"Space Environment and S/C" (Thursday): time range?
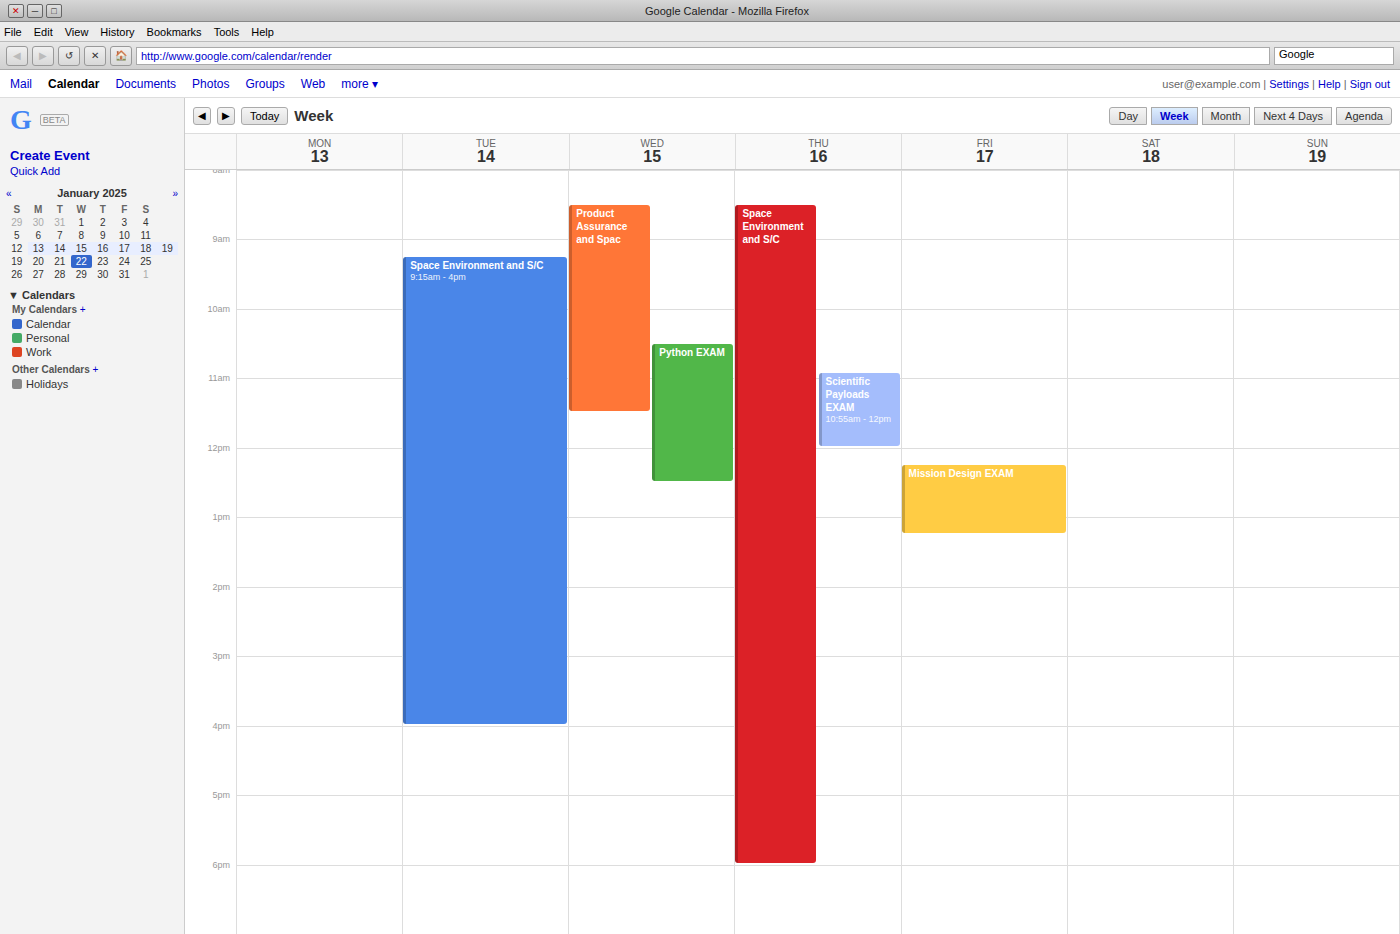
08:30 to 18:00